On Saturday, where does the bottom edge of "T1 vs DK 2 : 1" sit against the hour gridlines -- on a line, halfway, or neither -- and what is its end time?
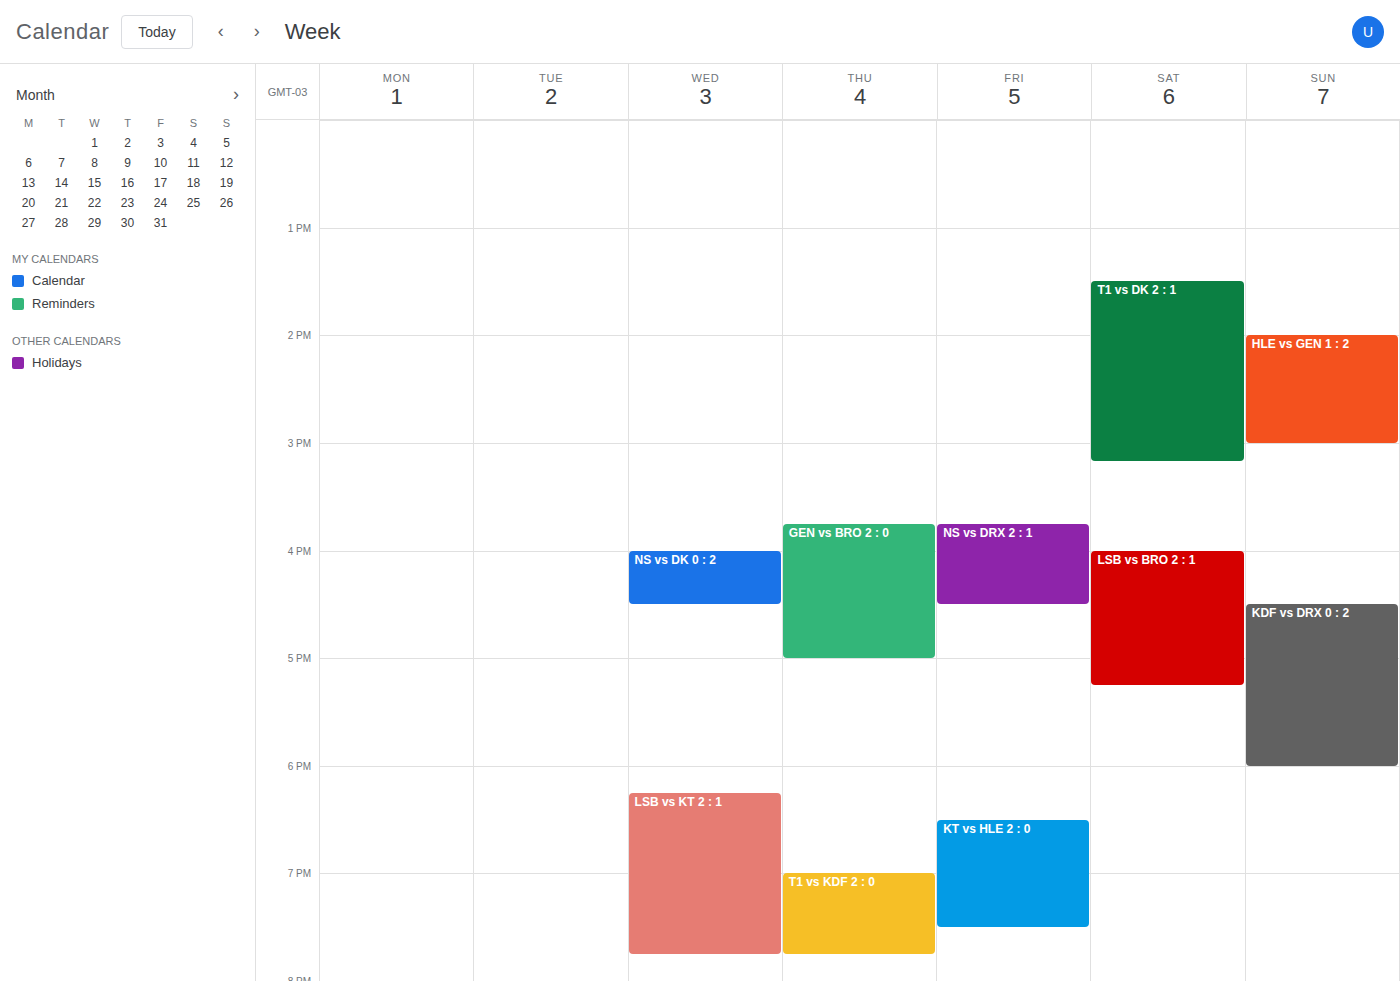
3:10 PM -- neither: 10 minutes below the 3 PM line and 50 minutes above the 4 PM line.